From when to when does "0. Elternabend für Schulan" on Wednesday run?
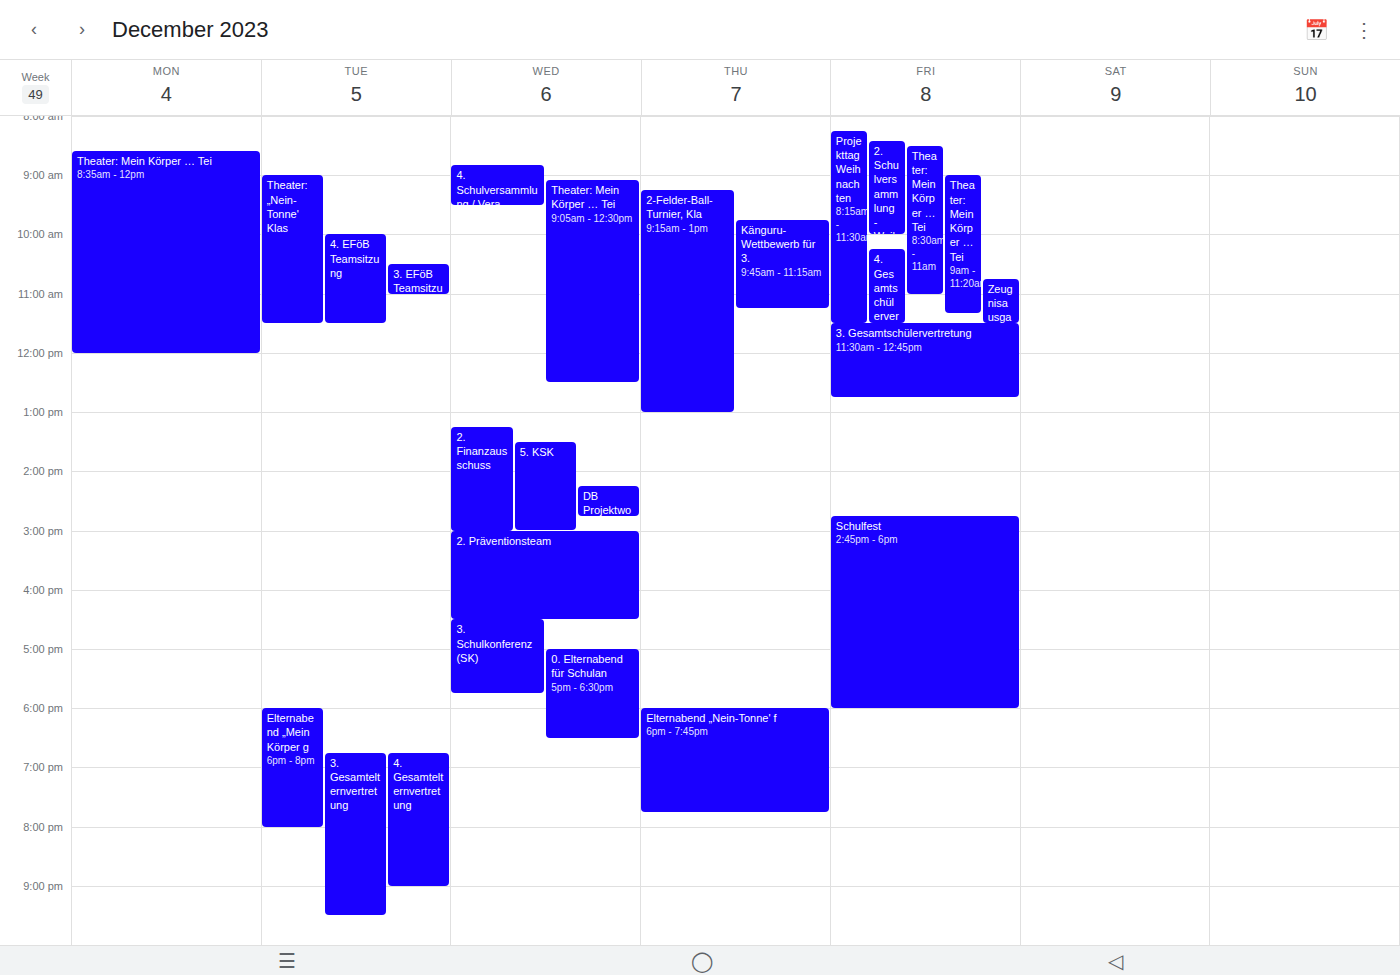
5:00 PM to 6:30 PM